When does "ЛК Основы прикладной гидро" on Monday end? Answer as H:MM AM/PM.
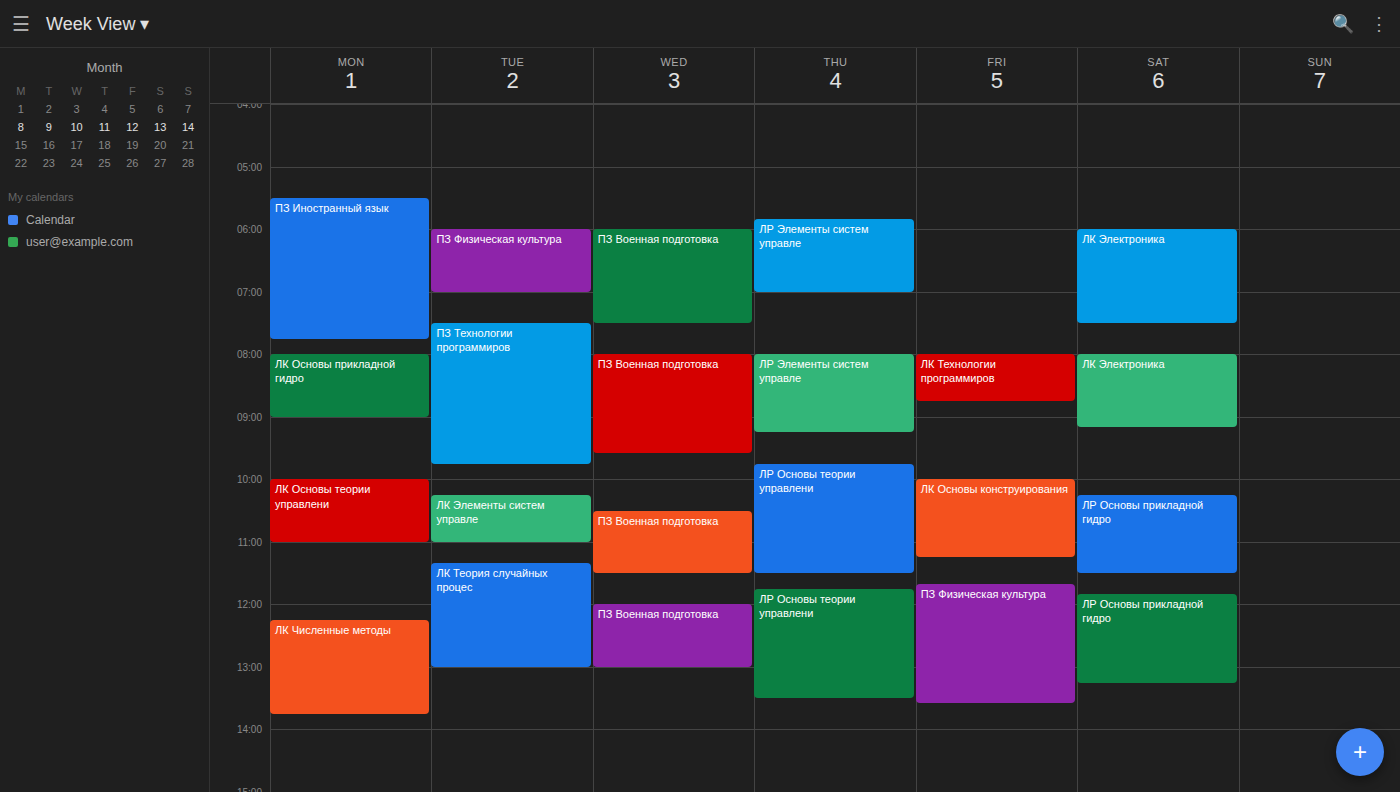
9:00 AM